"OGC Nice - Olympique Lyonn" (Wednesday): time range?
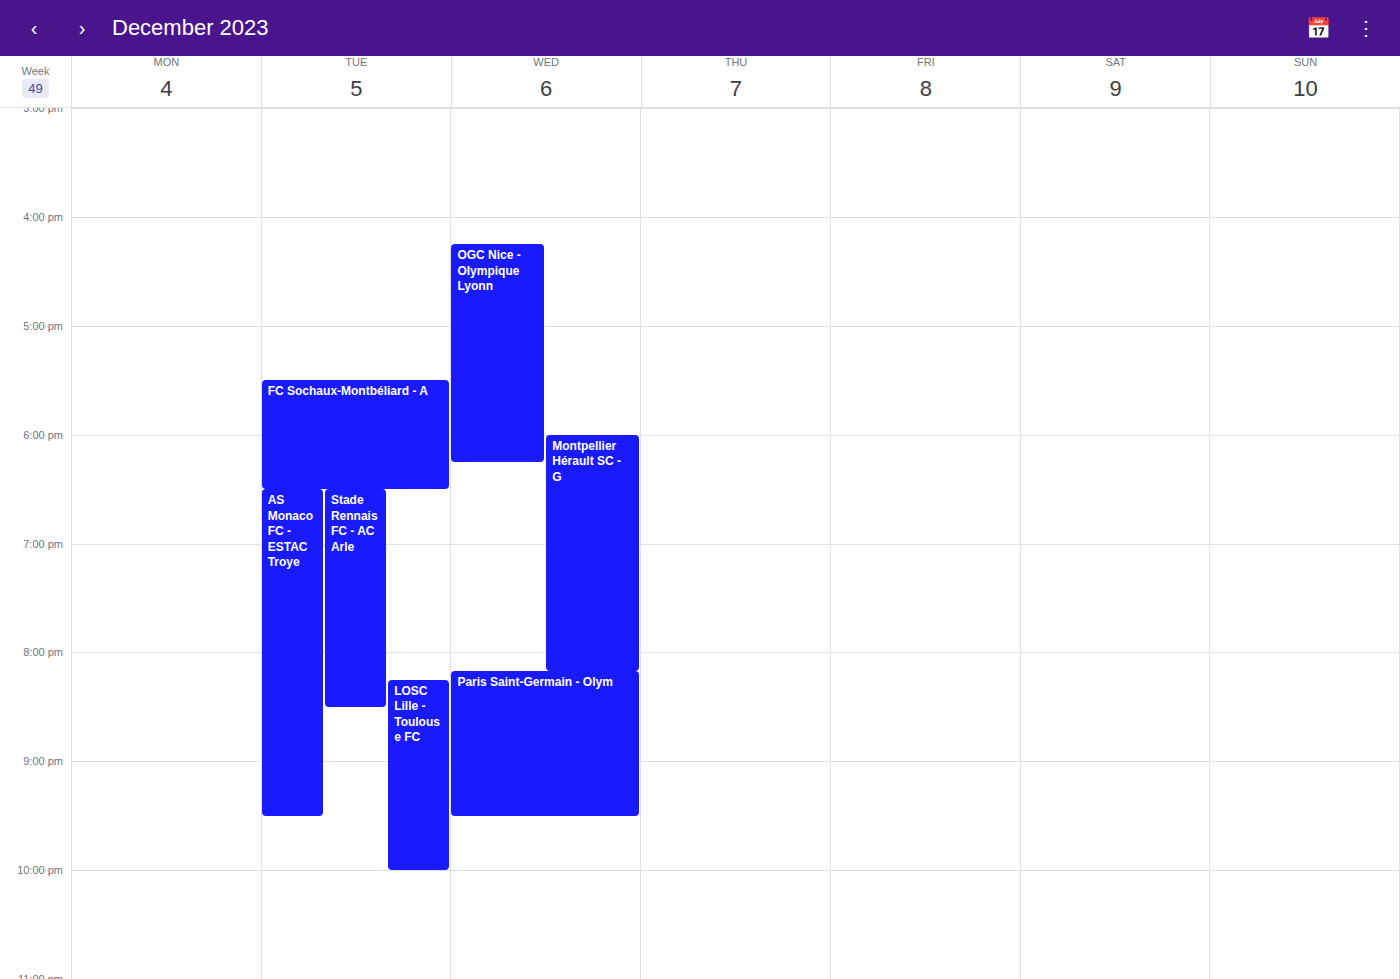
4:15 PM to 6:15 PM